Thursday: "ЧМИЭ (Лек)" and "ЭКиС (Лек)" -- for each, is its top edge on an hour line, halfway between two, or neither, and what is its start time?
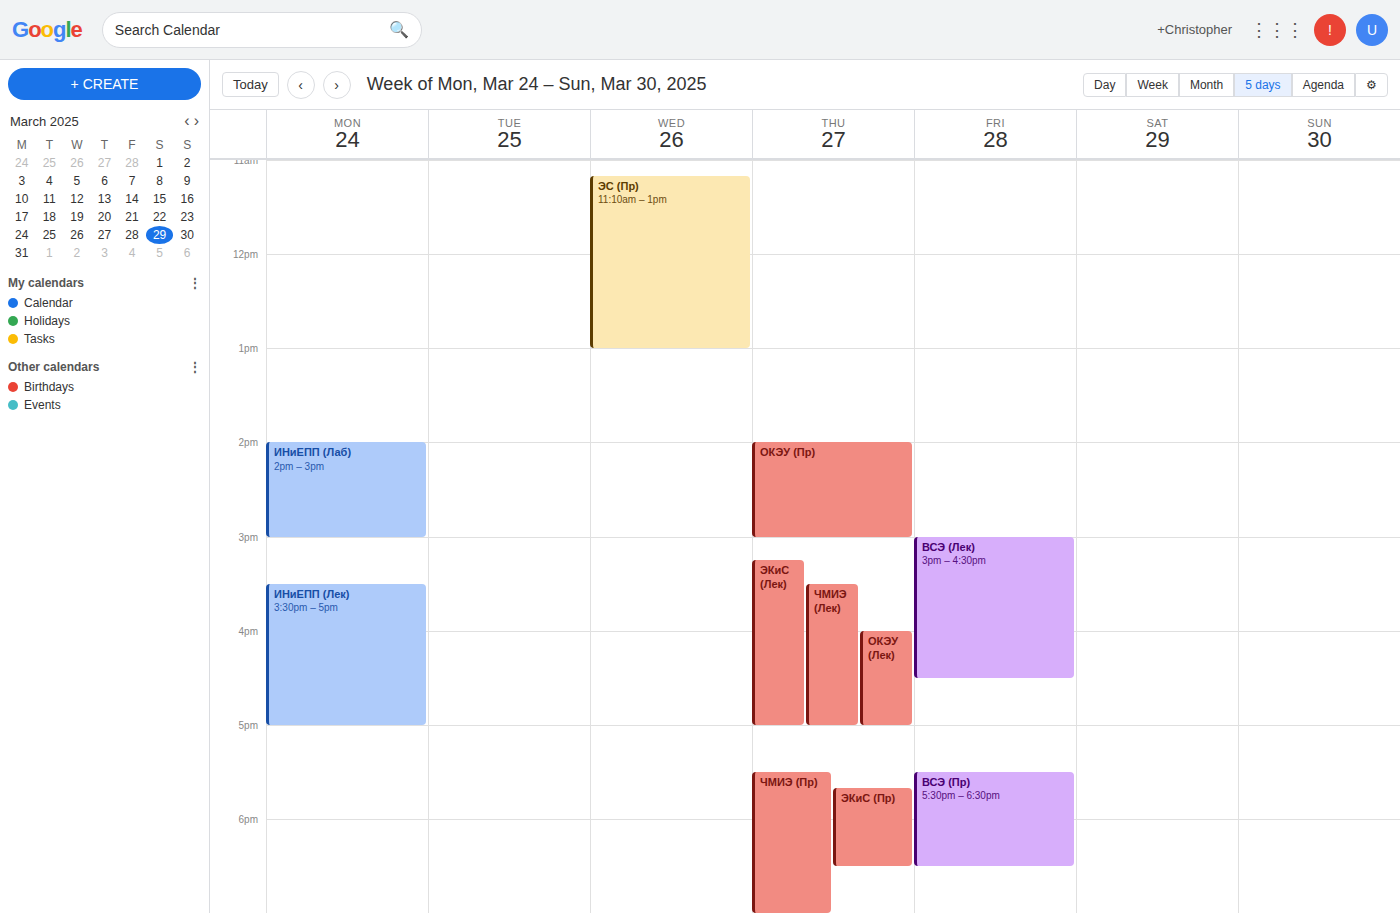
"ЧМИЭ (Лек)": 3:30 PM, halfway between the 3 PM and 4 PM lines. "ЭКиС (Лек)": 3:15 PM, neither: a quarter of the way from the 3 PM line to the 4 PM line.